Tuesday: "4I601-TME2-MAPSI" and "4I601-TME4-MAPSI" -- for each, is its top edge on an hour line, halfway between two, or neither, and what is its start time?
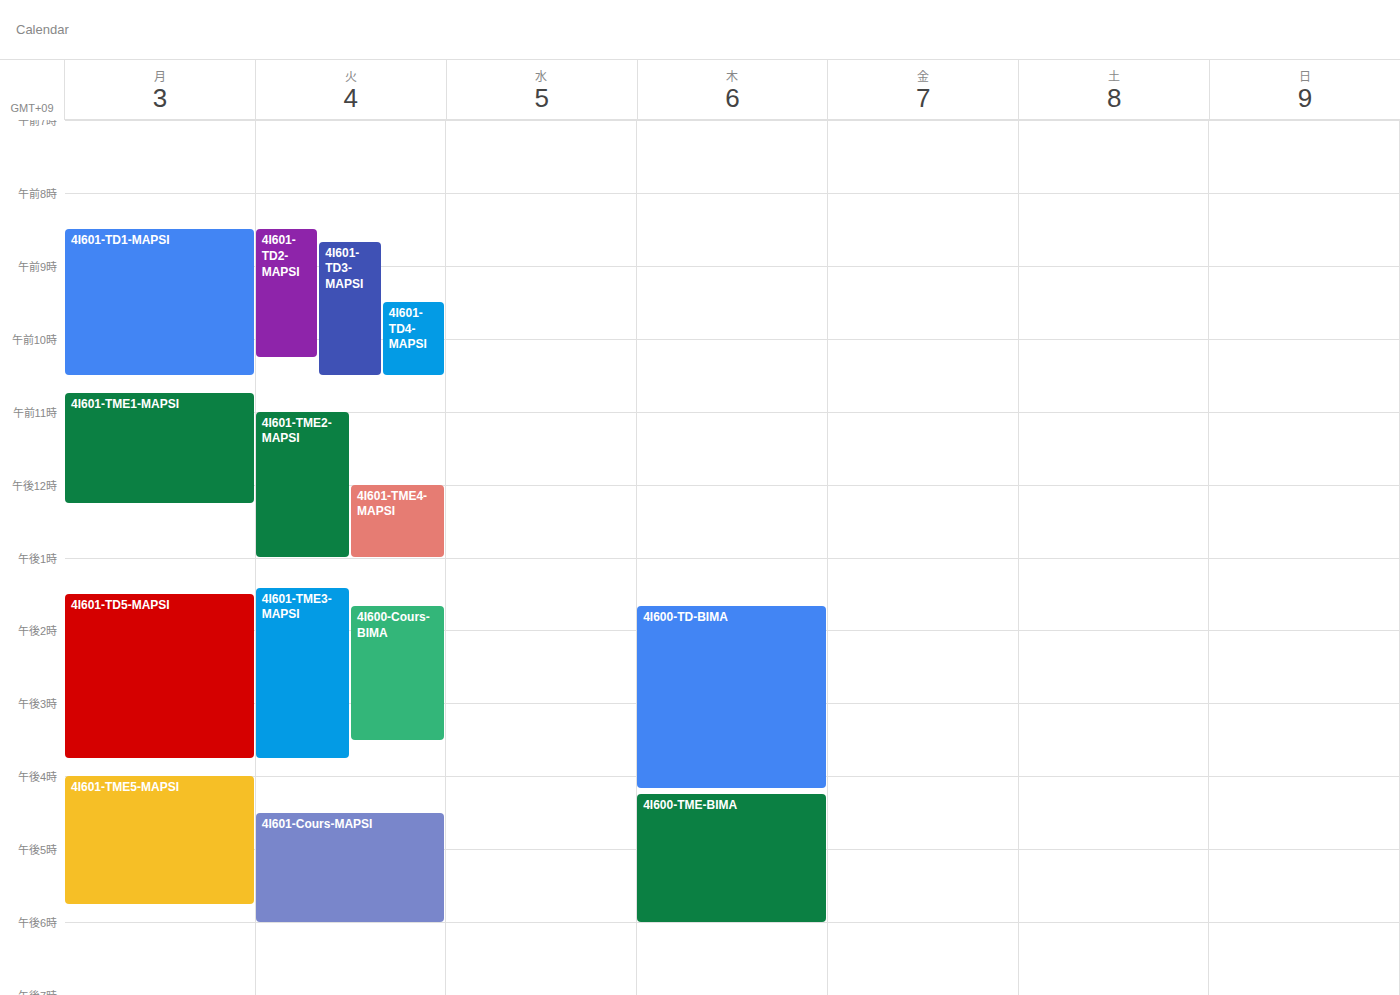
"4I601-TME2-MAPSI": 11:00 AM, exactly on the 11 AM line. "4I601-TME4-MAPSI": 12:00 PM, exactly on the 12 PM line.